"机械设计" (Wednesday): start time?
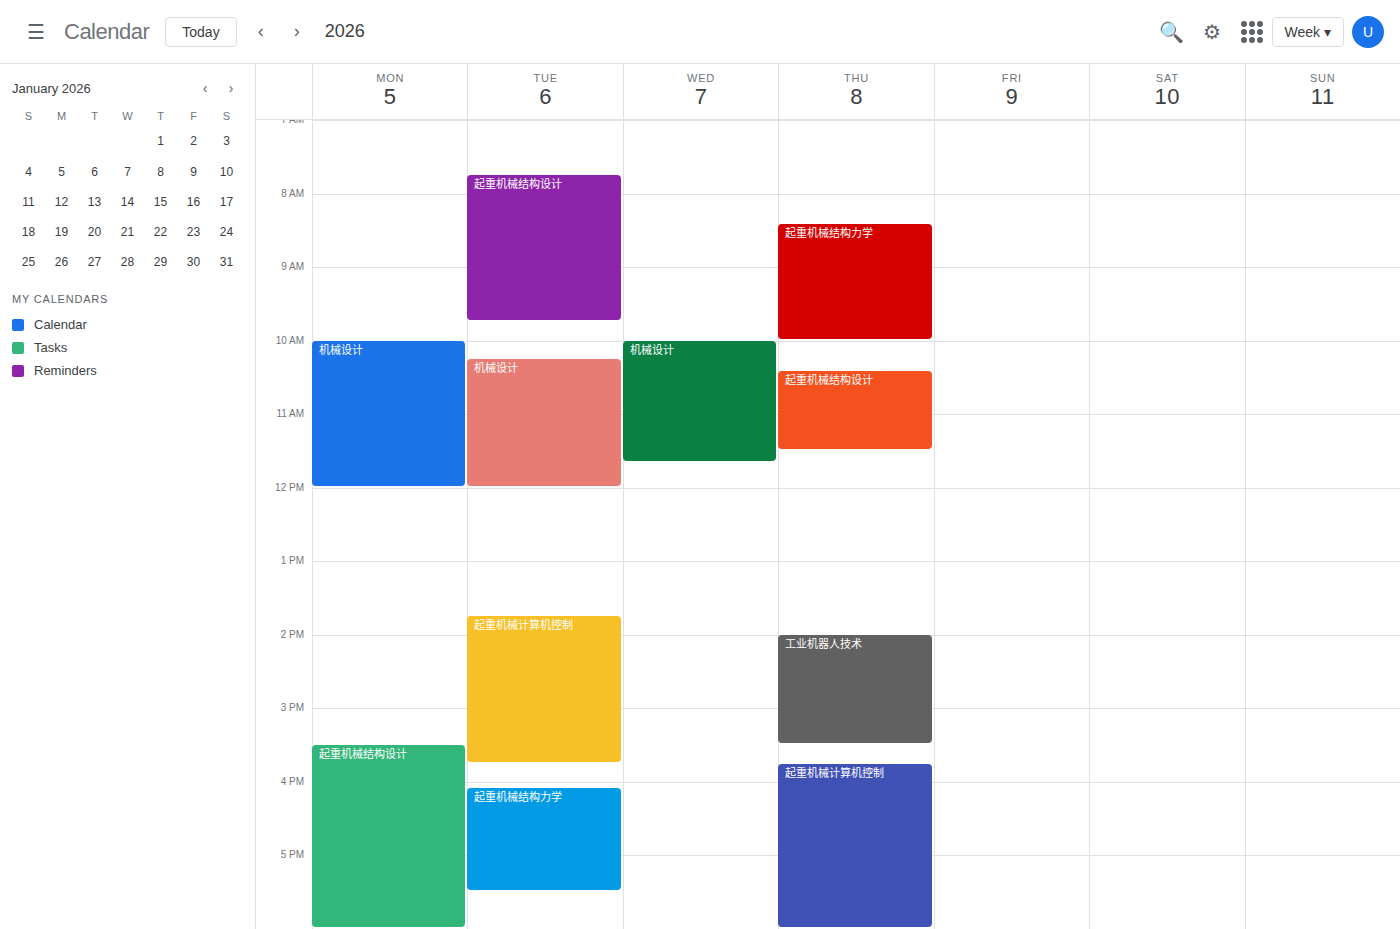
10:00 AM